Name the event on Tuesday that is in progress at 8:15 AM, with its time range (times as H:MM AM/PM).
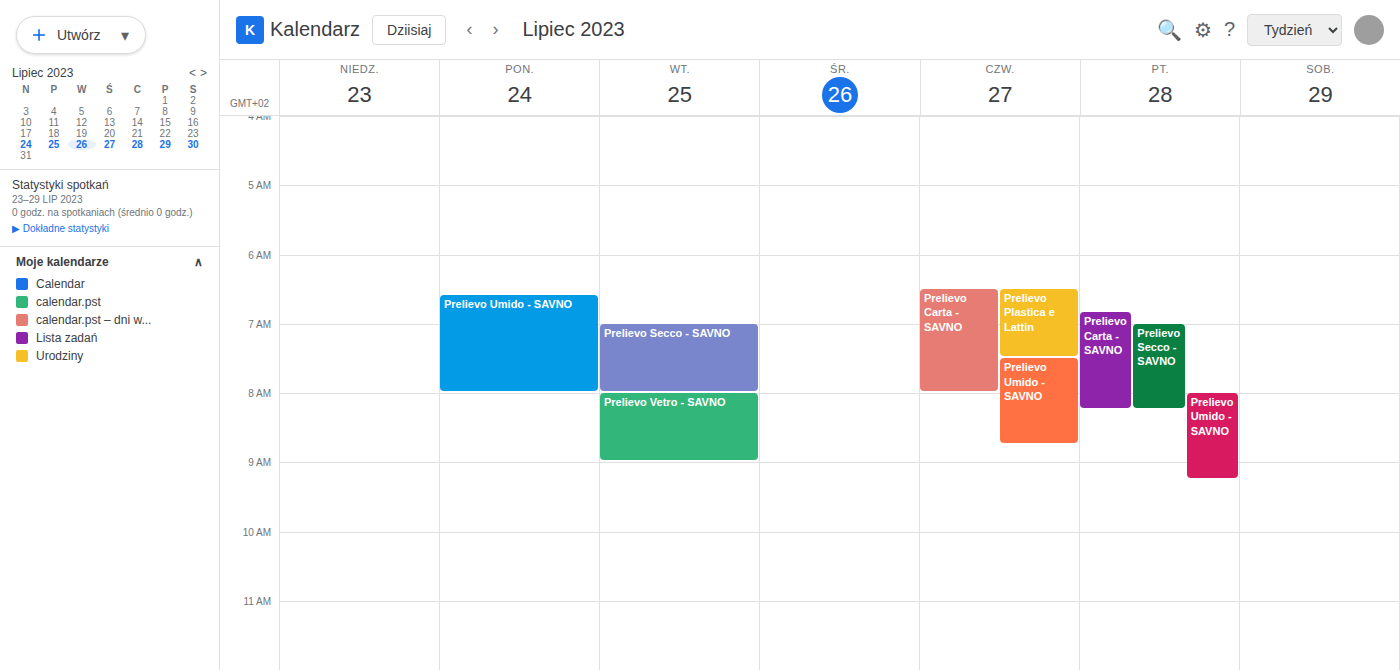
"Prelievo Vetro - SAVNO", 8:00 AM to 9:00 AM